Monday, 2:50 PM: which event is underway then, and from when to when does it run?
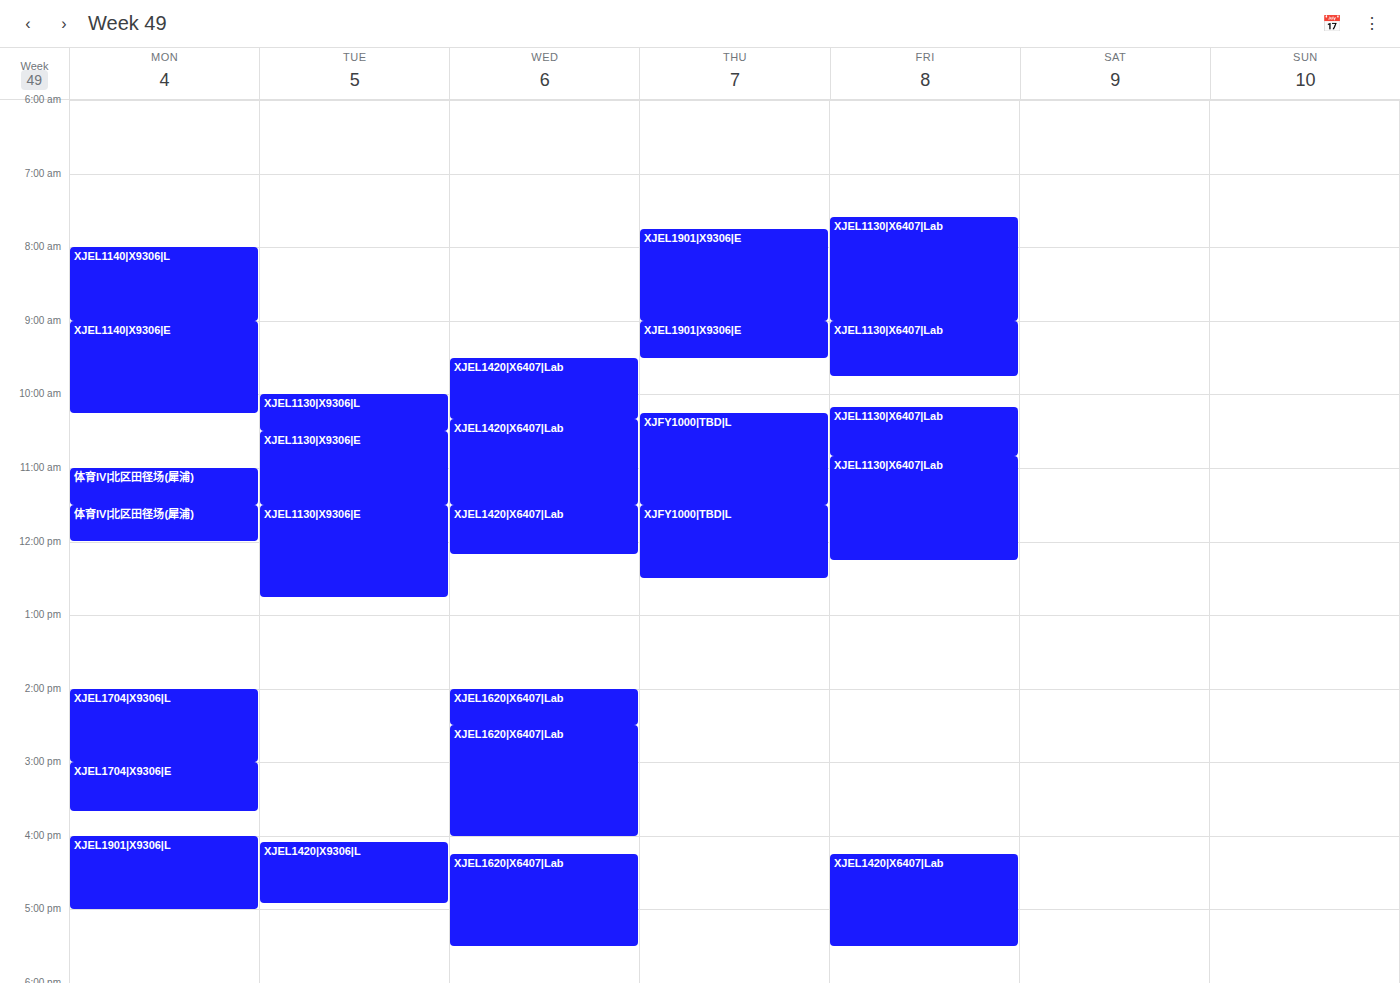
"XJEL1704|X9306|L", 2:00 PM to 3:00 PM